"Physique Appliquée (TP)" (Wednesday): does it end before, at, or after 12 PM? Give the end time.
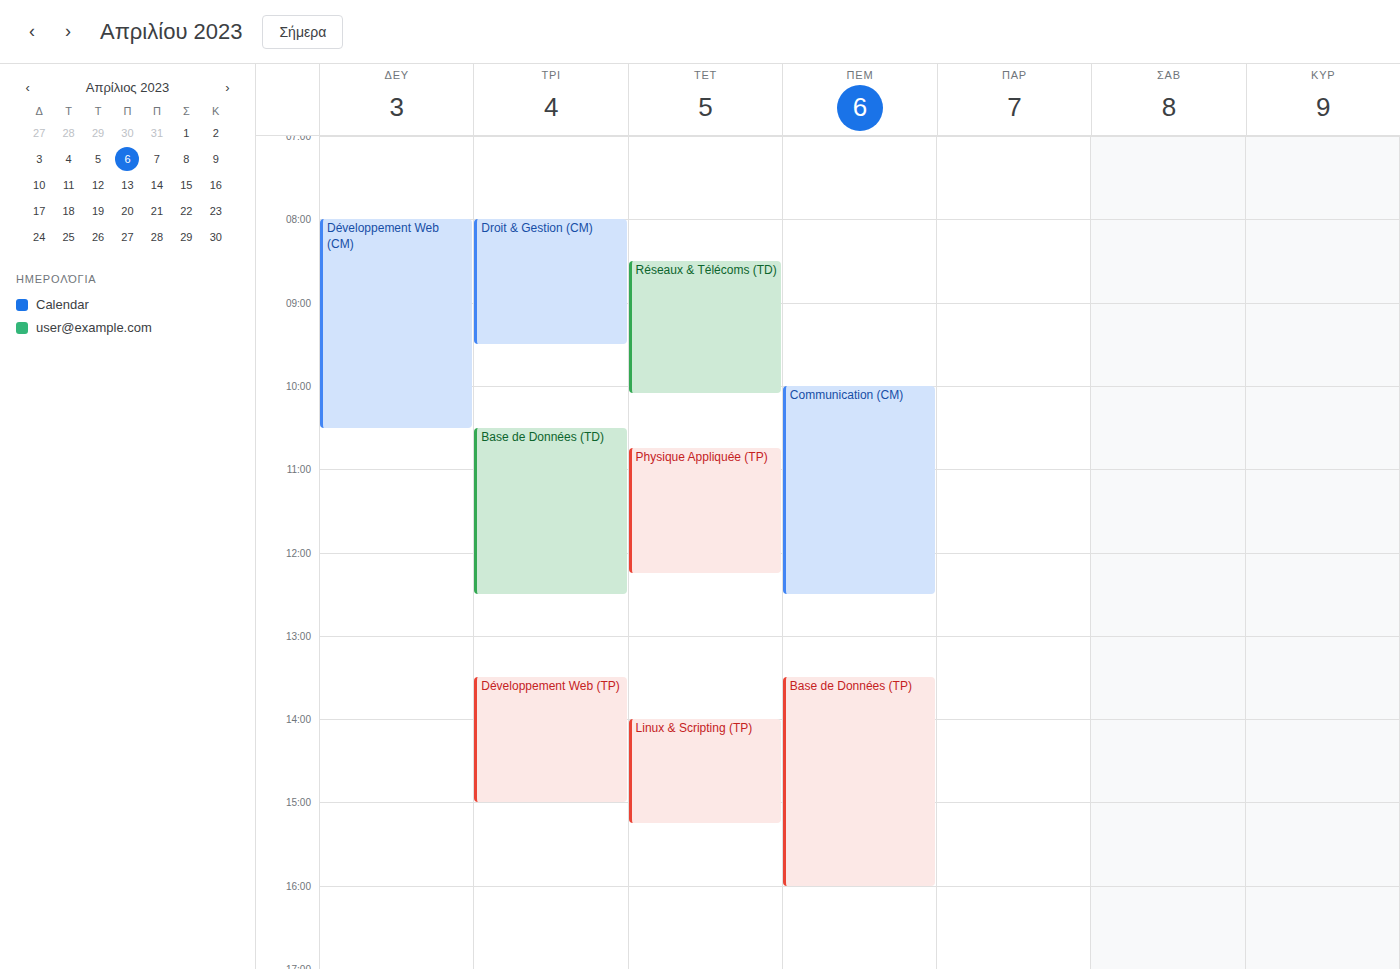
12:15 PM -- after 12 PM, 15 minutes below the 12 PM line.